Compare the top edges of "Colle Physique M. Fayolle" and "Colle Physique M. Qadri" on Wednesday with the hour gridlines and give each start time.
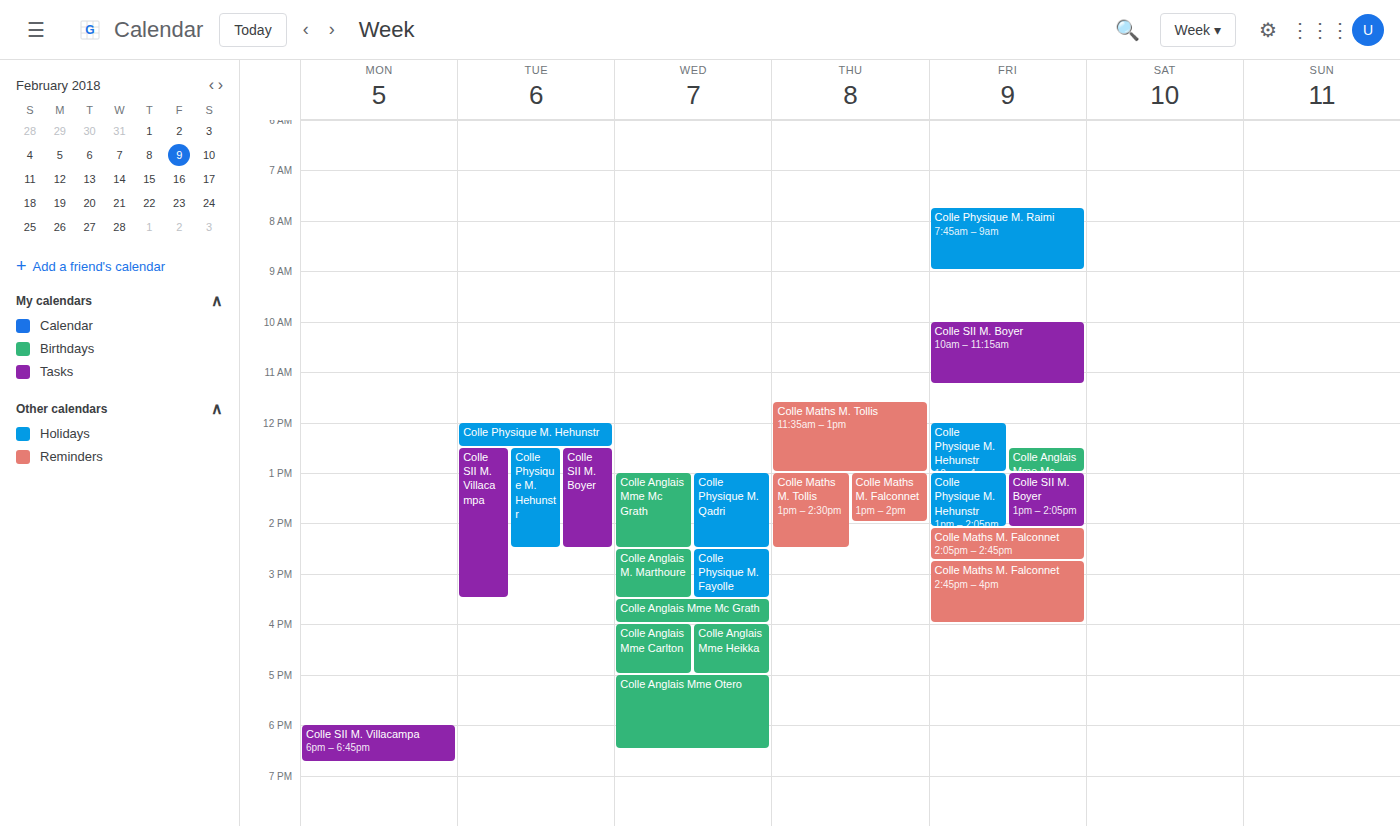
"Colle Physique M. Fayolle": 2:30 PM, halfway between the 2 PM and 3 PM lines. "Colle Physique M. Qadri": 1:00 PM, exactly on the 1 PM line.